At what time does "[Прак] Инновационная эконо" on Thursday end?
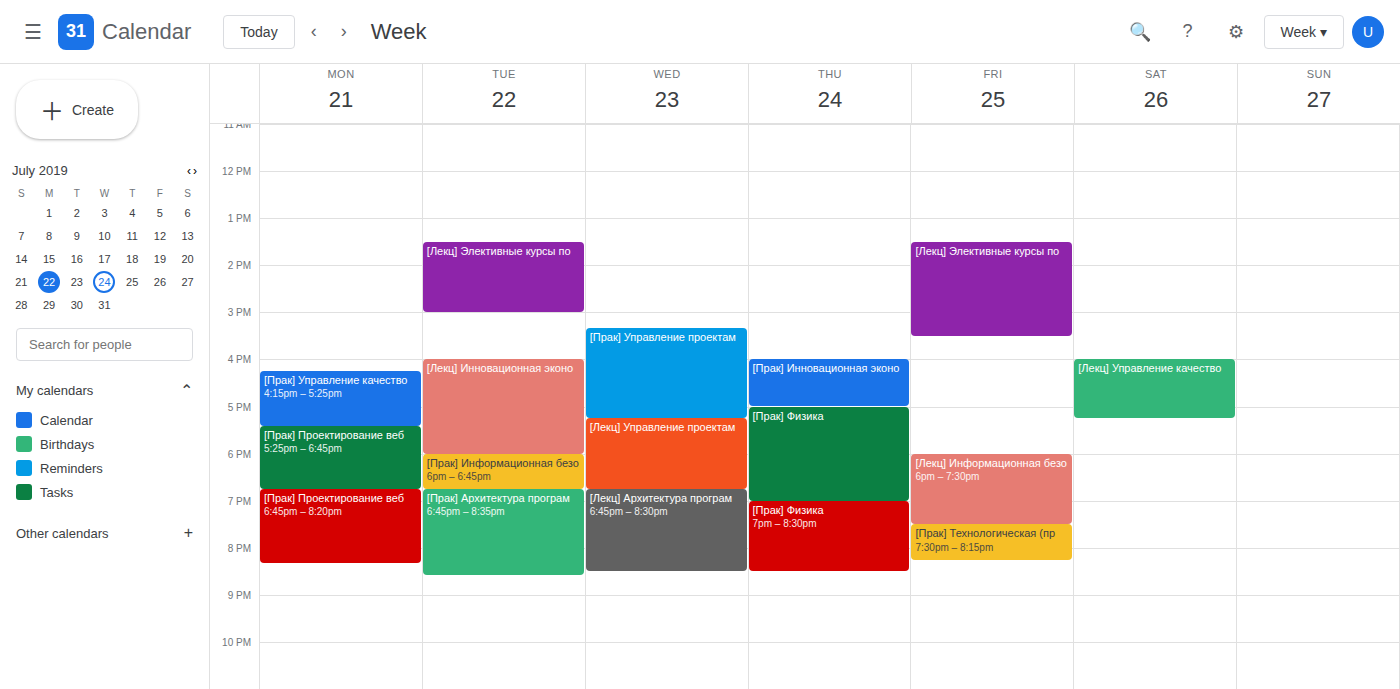
5:00 PM